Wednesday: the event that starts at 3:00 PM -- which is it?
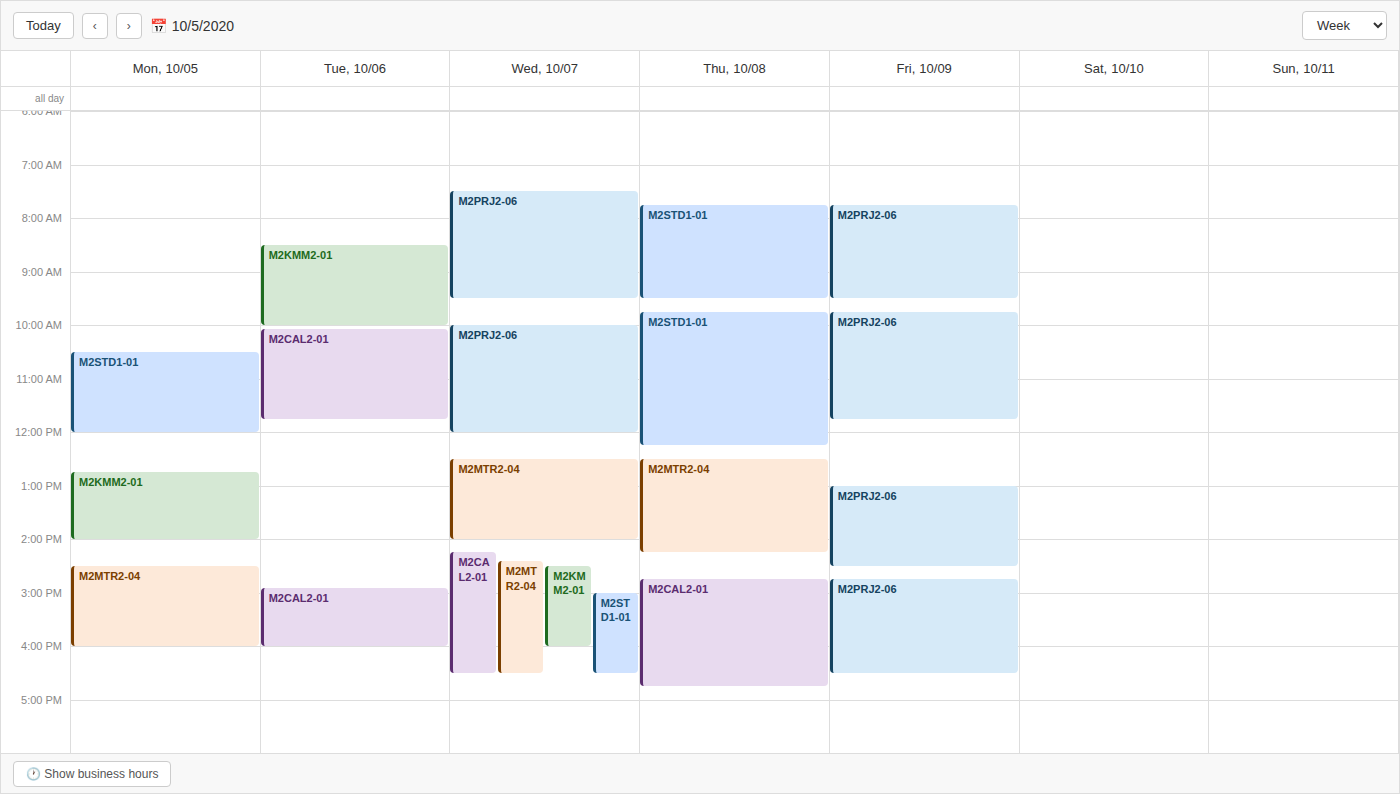
"M2STD1-01"